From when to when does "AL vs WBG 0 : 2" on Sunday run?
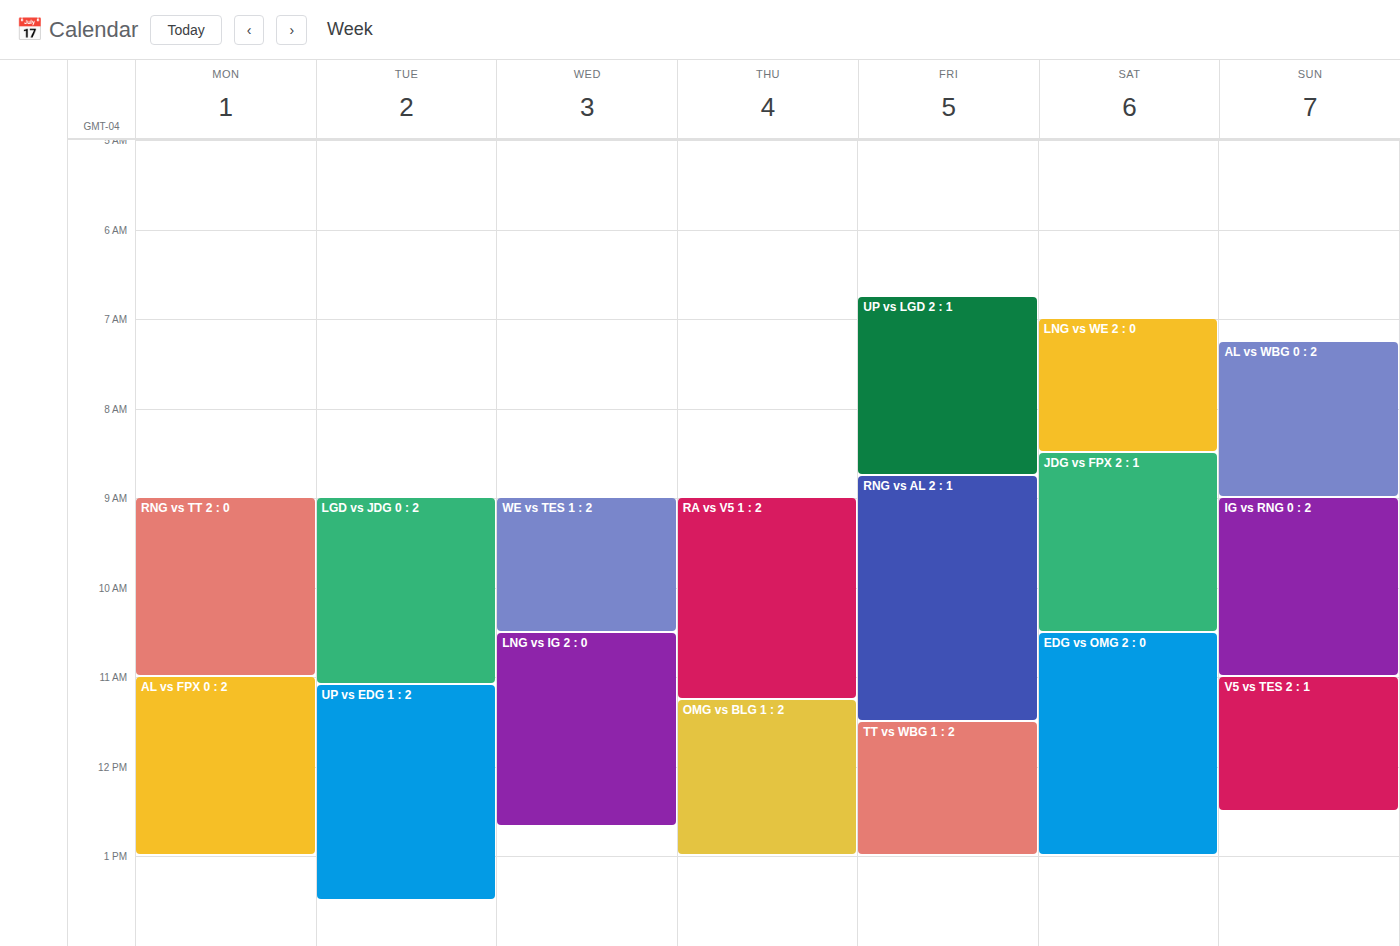
07:15 to 09:00